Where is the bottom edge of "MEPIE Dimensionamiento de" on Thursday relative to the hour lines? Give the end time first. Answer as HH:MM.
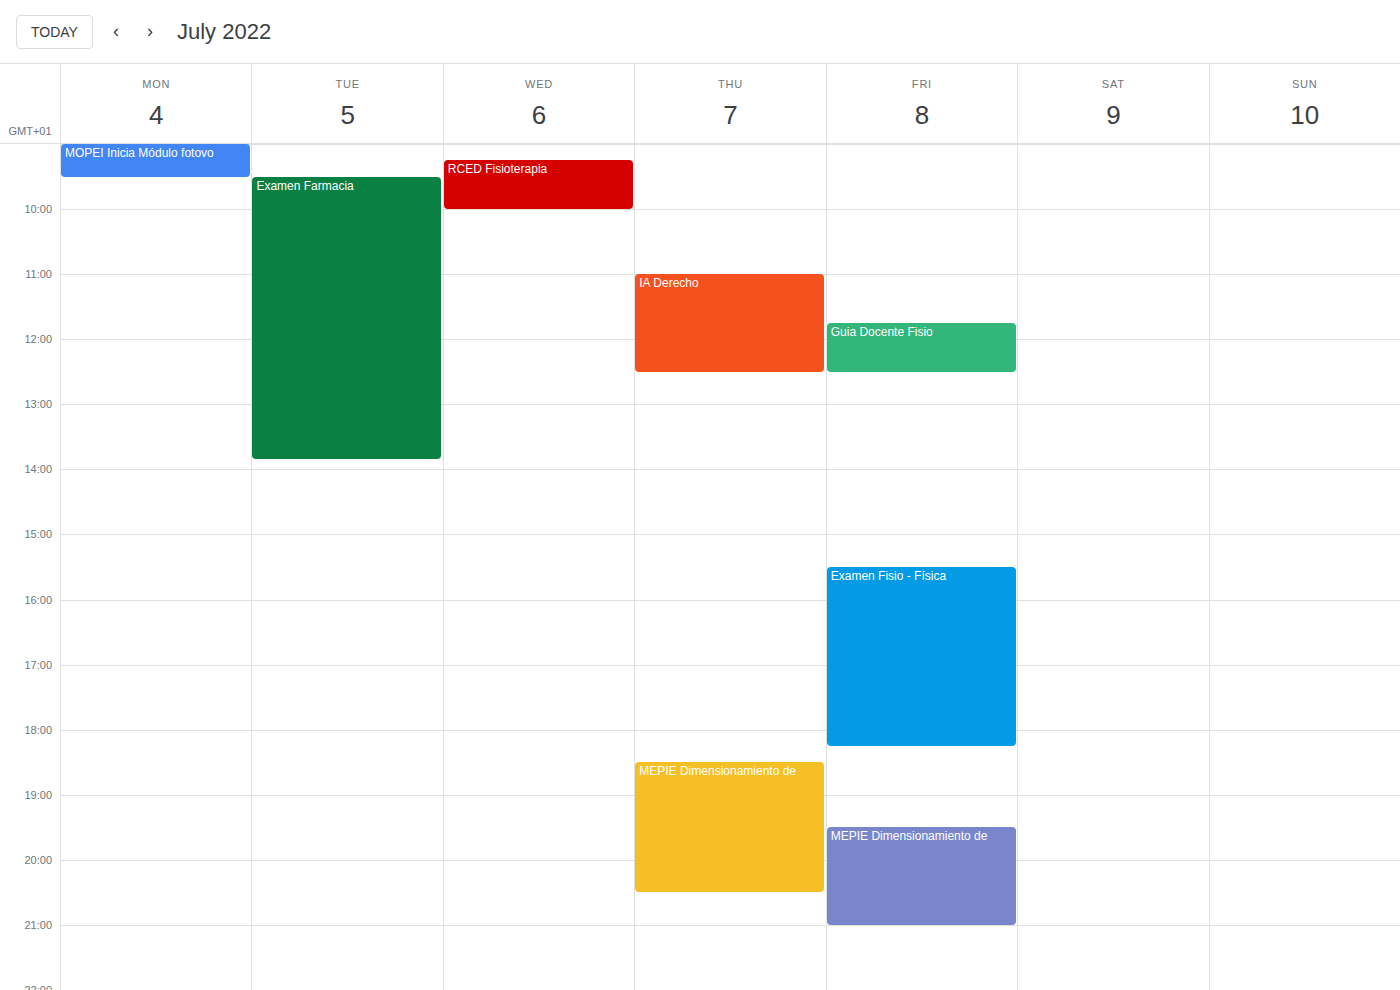
20:30 -- halfway between the 20:00 and 21:00 lines.